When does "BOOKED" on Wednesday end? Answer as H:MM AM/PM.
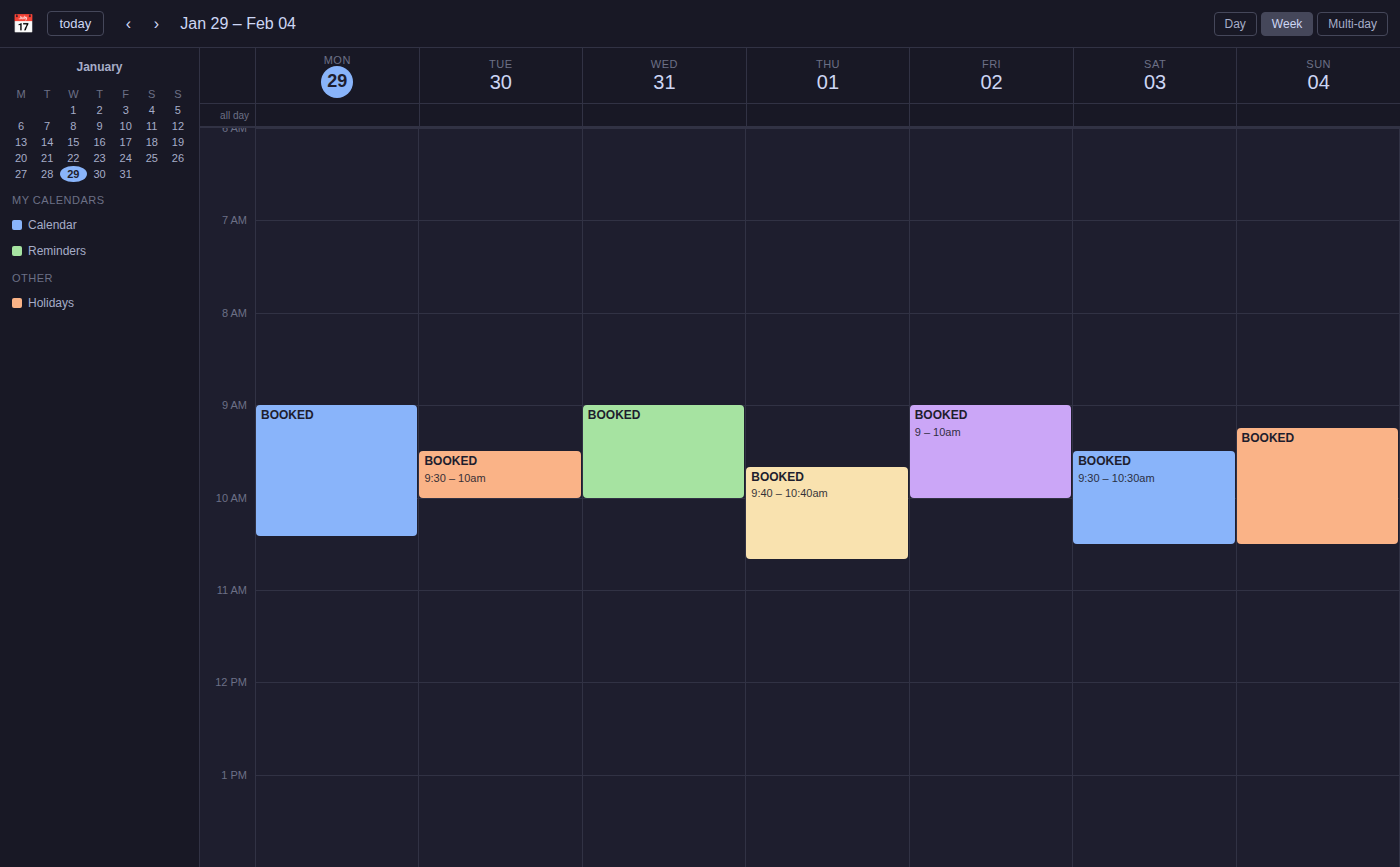
10:00 AM